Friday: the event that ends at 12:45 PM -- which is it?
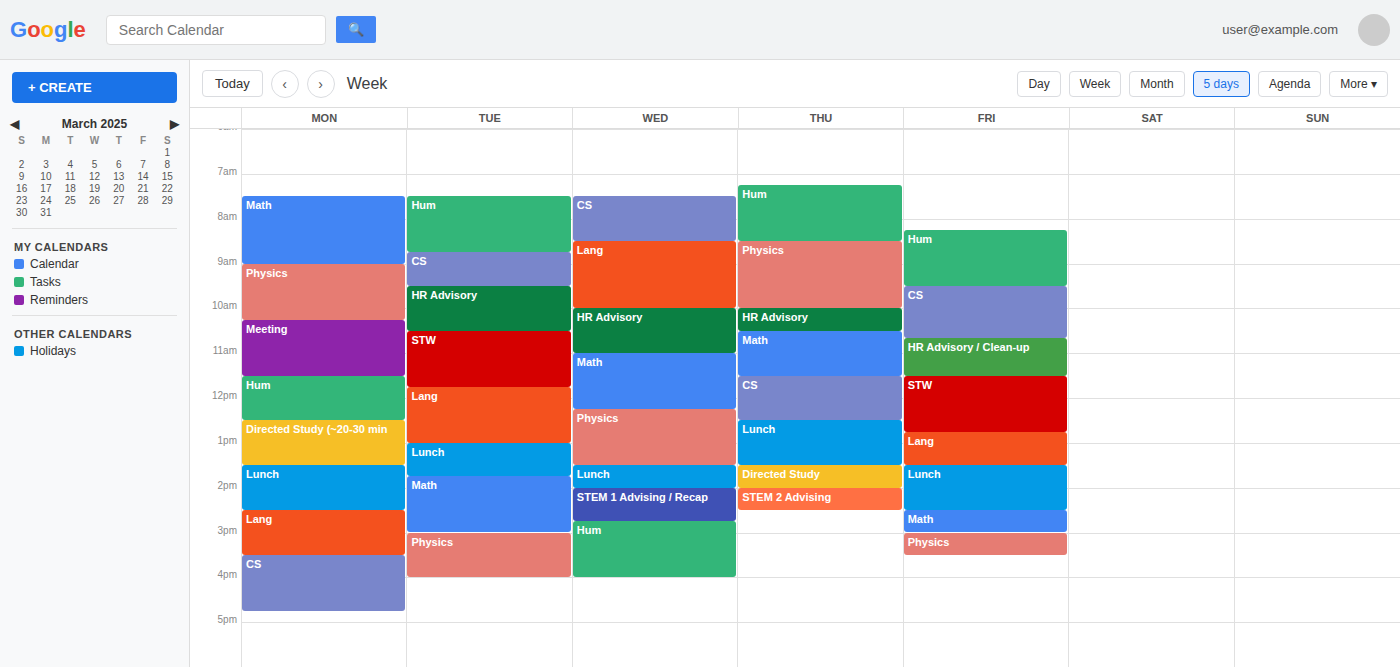
"STW"